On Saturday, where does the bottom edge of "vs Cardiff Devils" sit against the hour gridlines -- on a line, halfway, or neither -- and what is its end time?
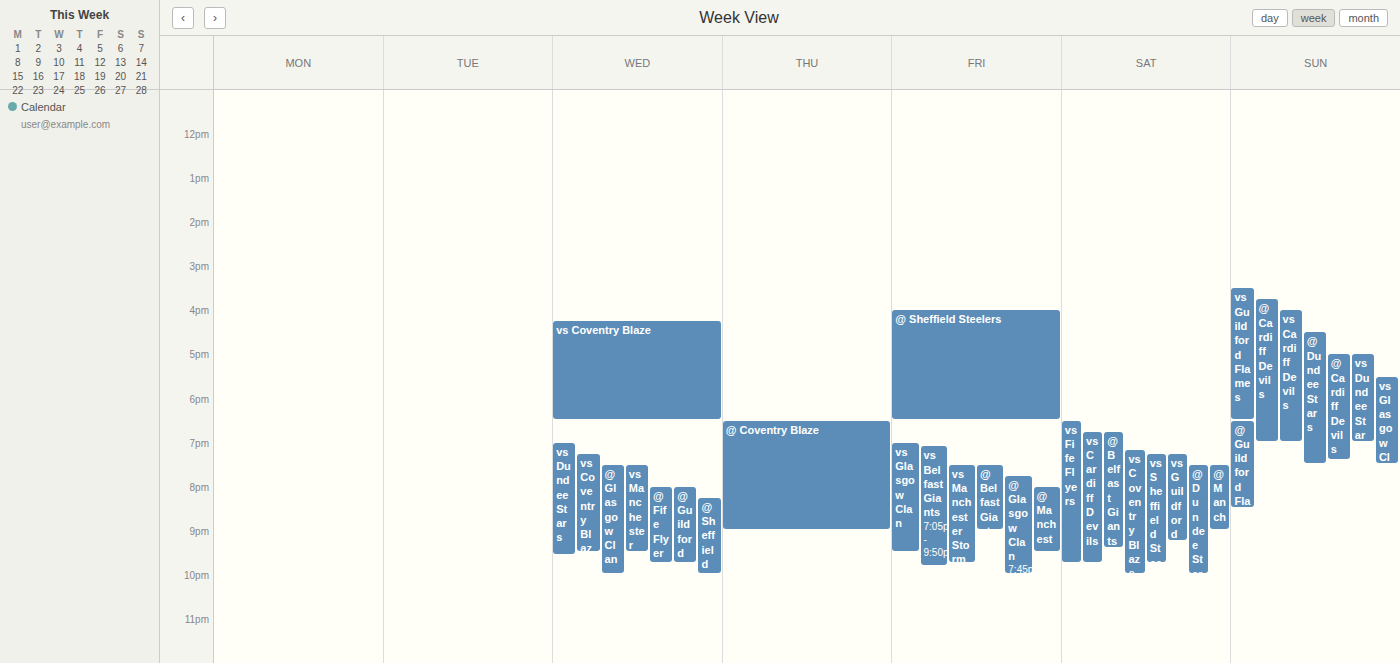
9:45 PM -- neither: three quarters of the way from the 9 PM line to the 10 PM line.